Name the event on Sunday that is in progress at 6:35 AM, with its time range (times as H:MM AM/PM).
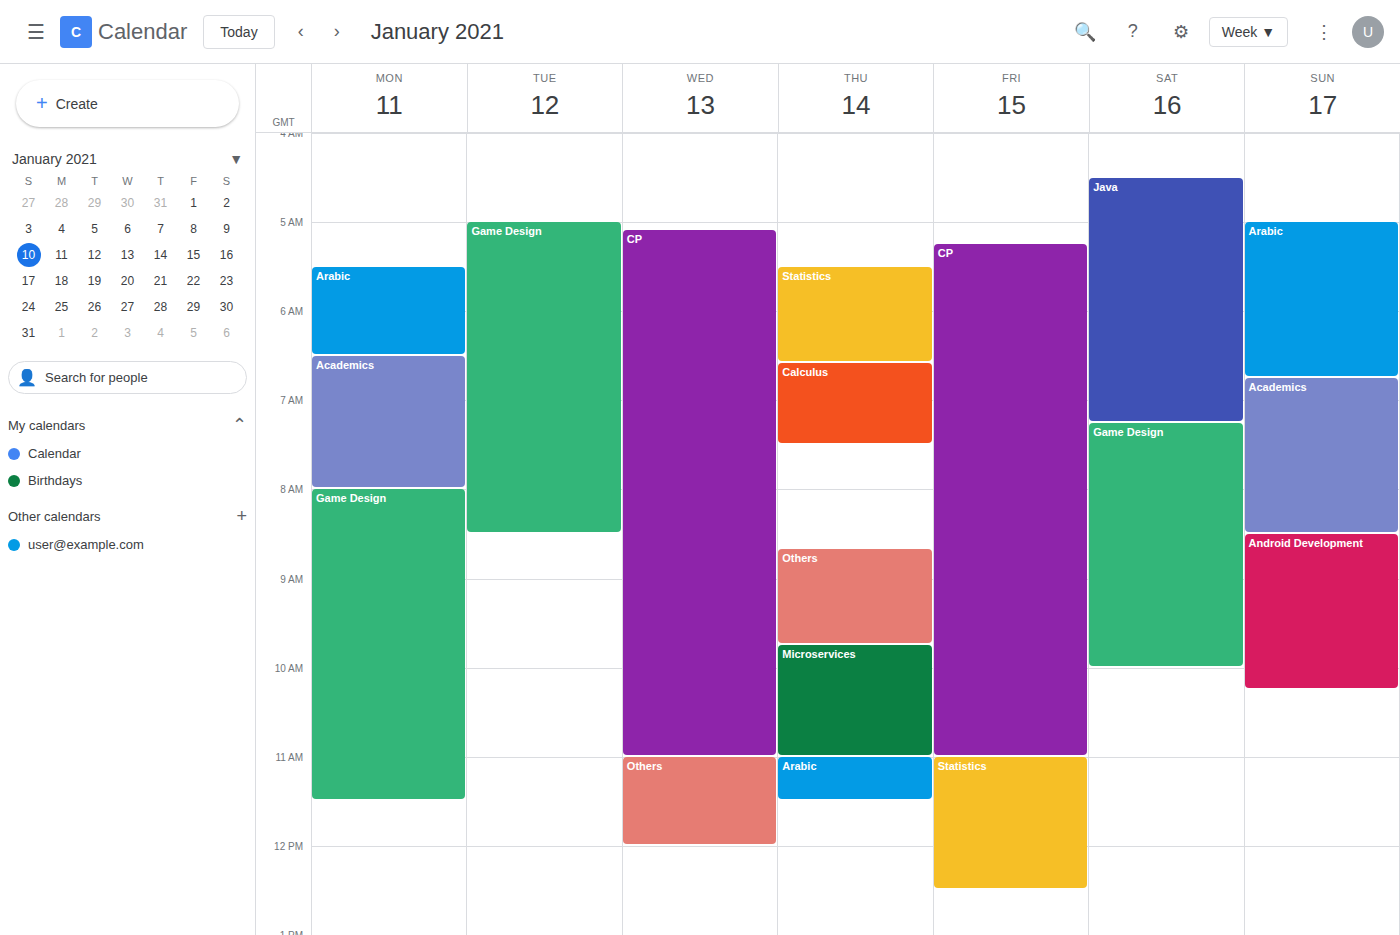
"Arabic", 5:00 AM to 6:45 AM